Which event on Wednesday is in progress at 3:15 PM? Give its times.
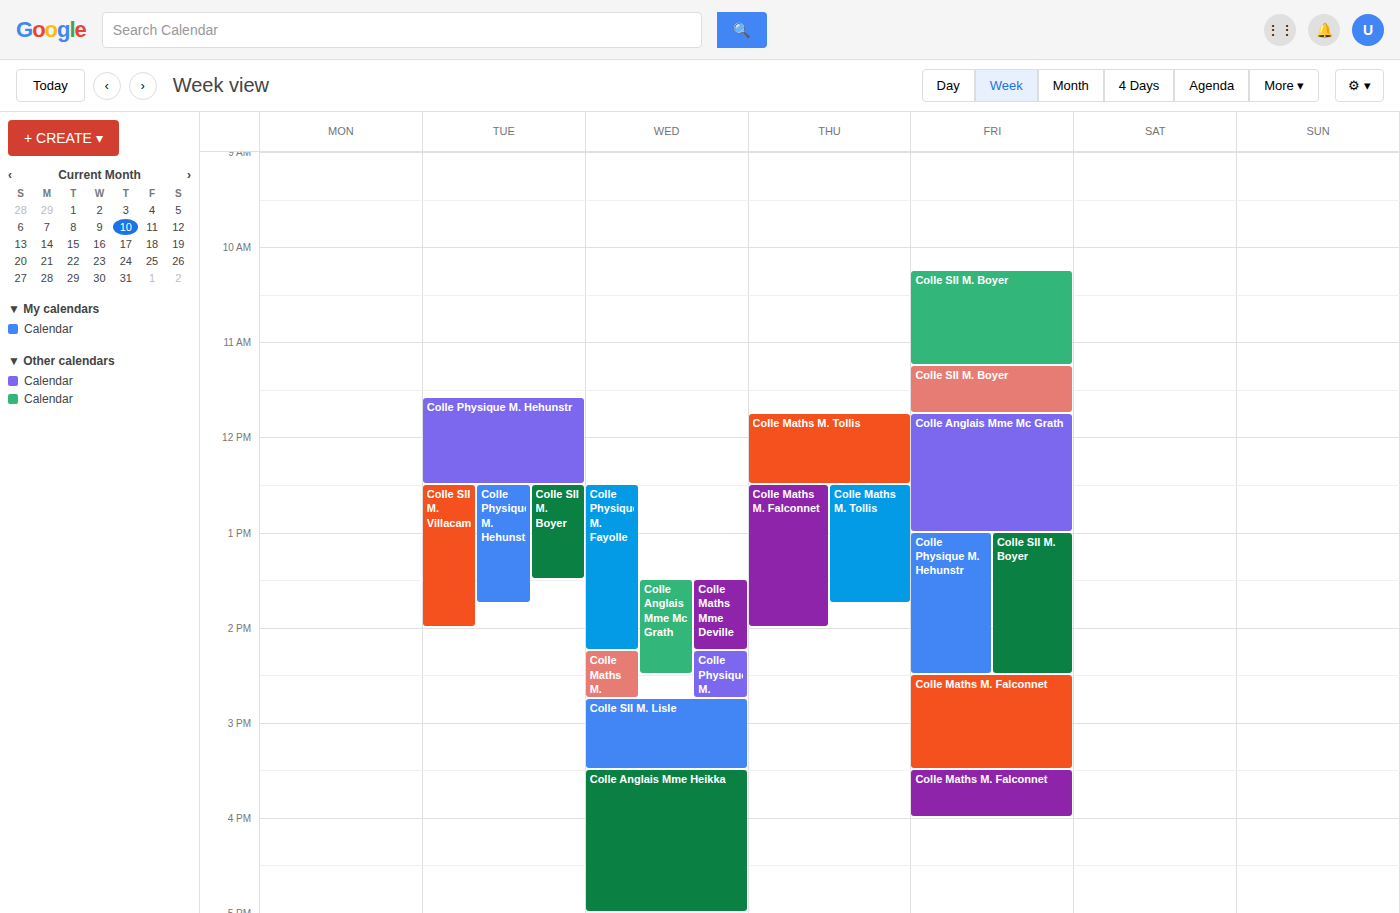
"Colle SII M. Lisle", 2:45 PM to 3:30 PM